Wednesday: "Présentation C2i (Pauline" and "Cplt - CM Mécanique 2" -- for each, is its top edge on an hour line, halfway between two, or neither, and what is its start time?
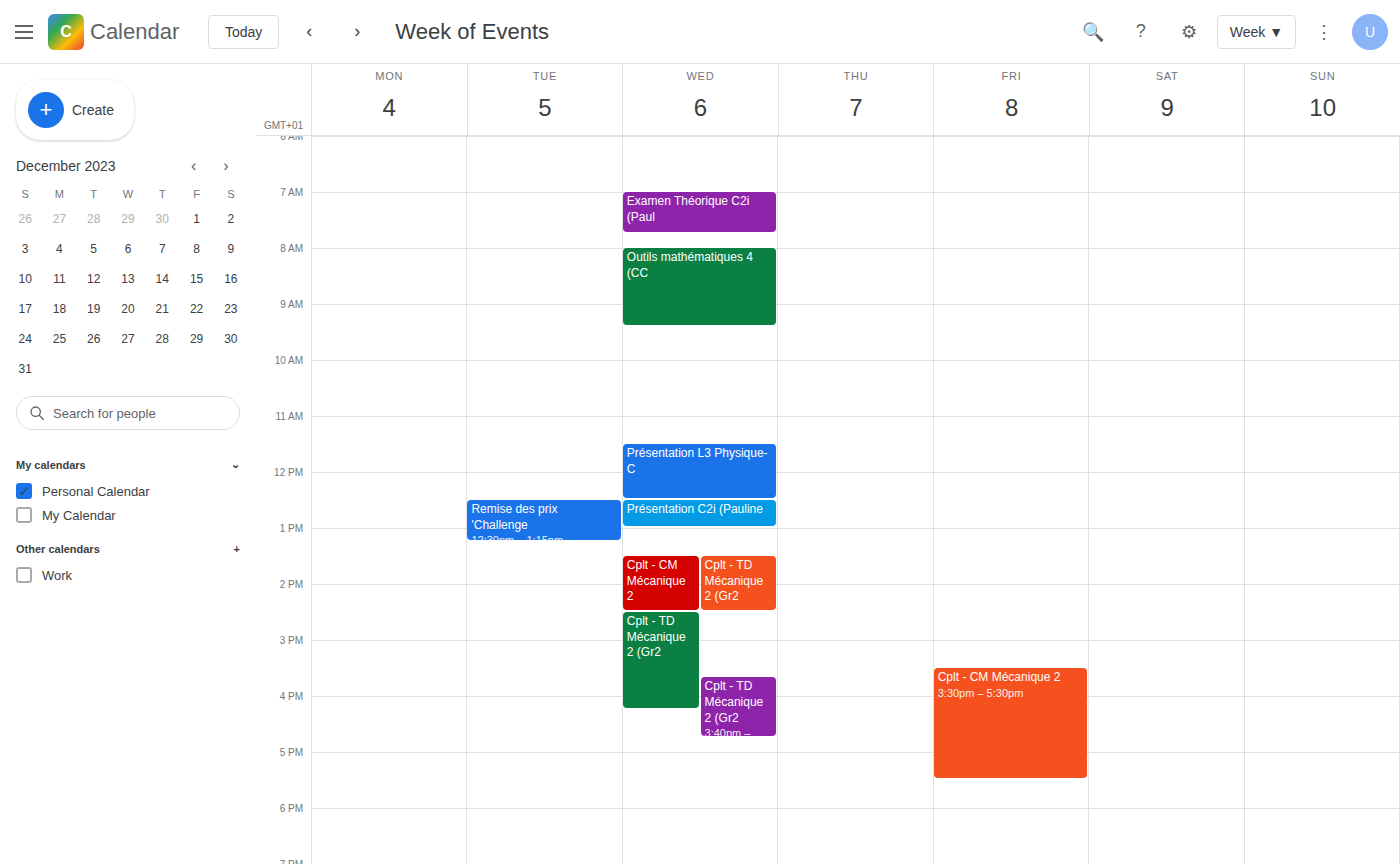
"Présentation C2i (Pauline": 12:30 PM, halfway between the 12 PM and 1 PM lines. "Cplt - CM Mécanique 2": 1:30 PM, halfway between the 1 PM and 2 PM lines.